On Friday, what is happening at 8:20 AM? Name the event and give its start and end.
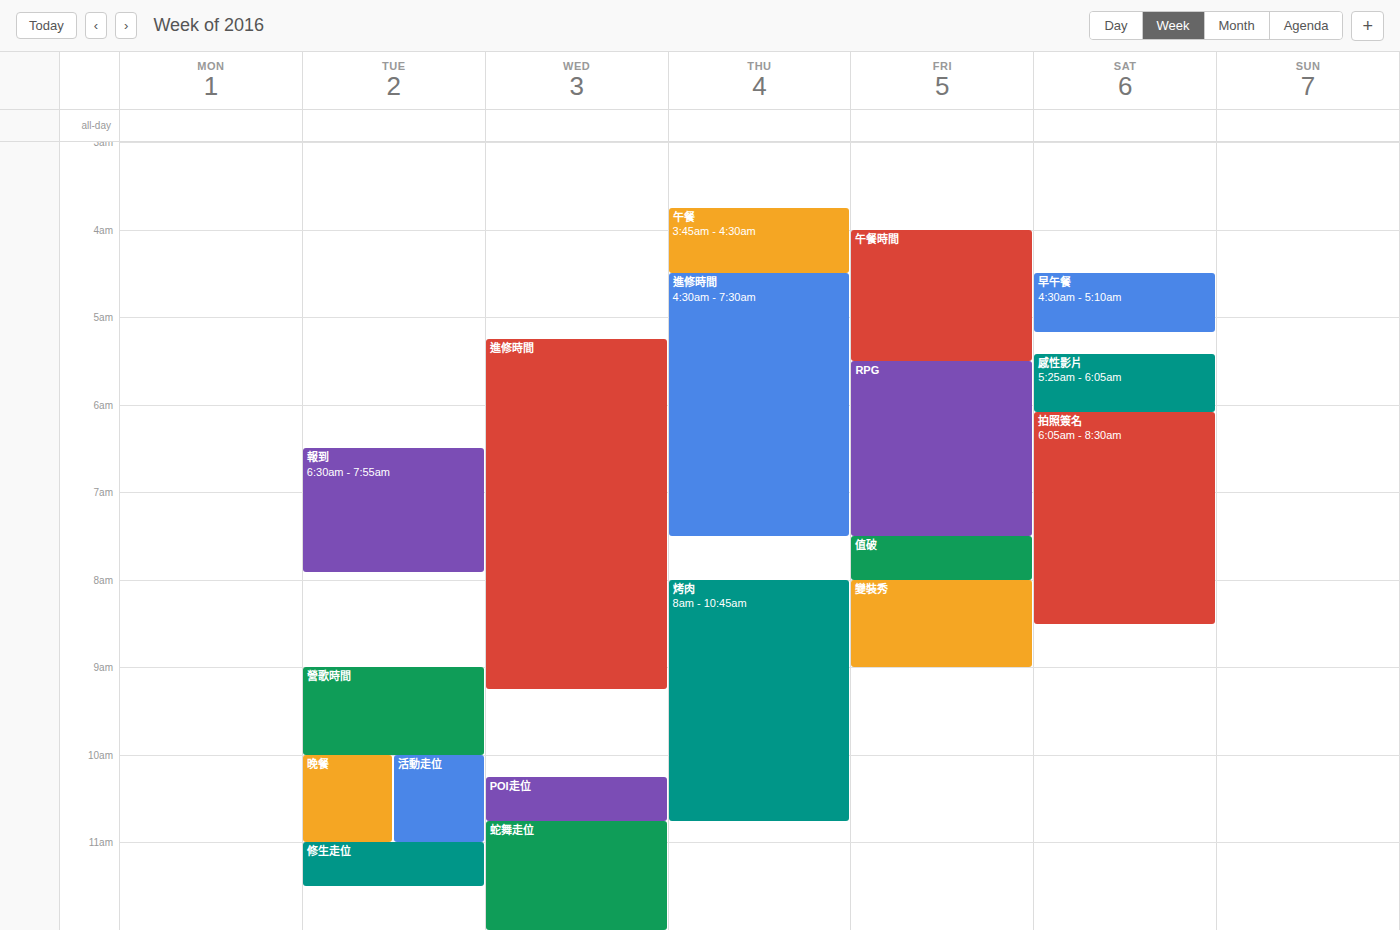
"變裝秀", 8:00 AM to 9:00 AM